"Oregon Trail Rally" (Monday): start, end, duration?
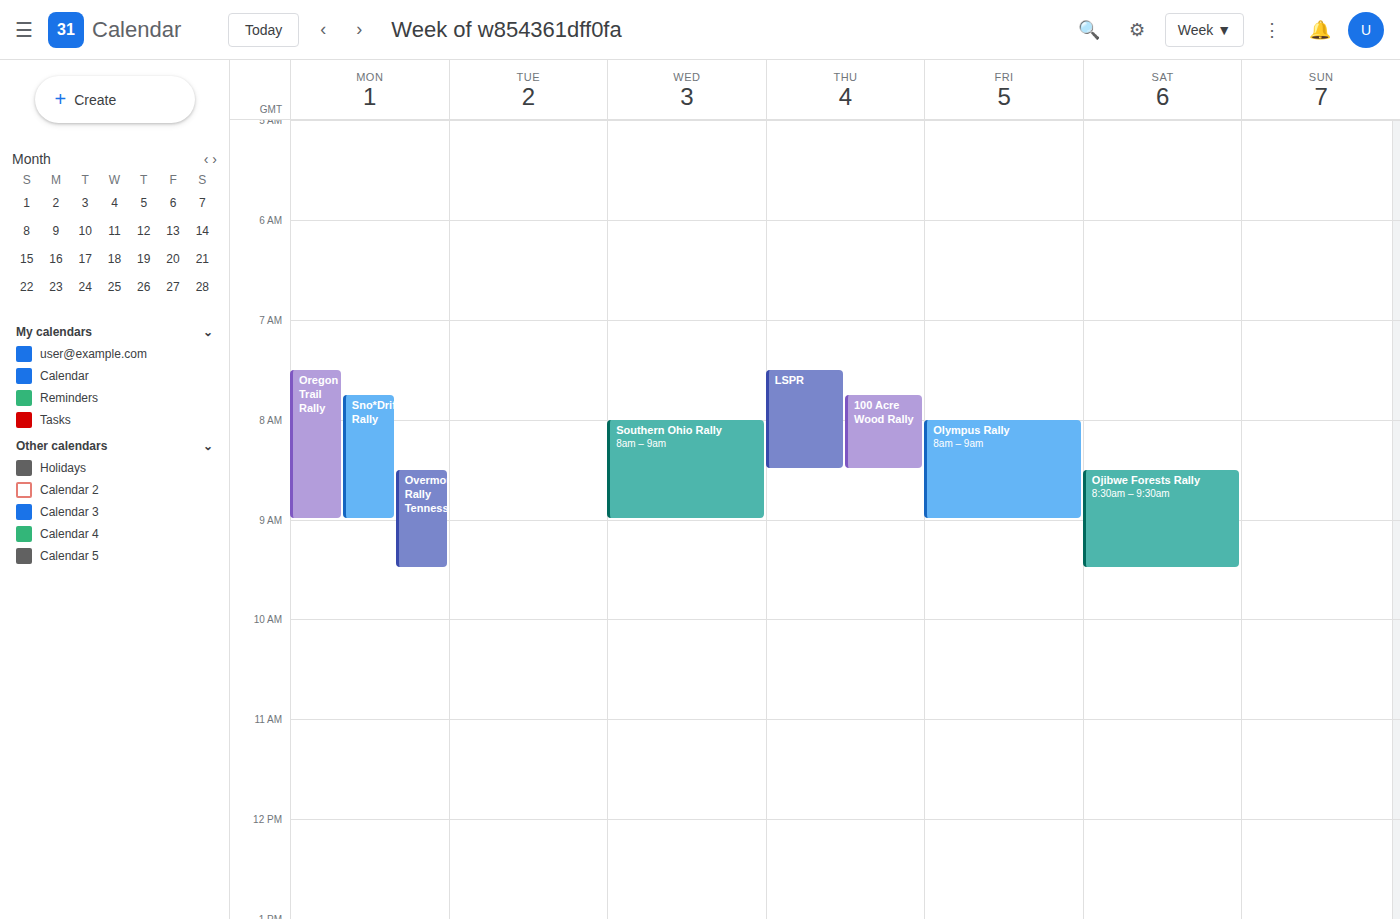
7:30 AM to 9:00 AM, 1 hour 30 minutes